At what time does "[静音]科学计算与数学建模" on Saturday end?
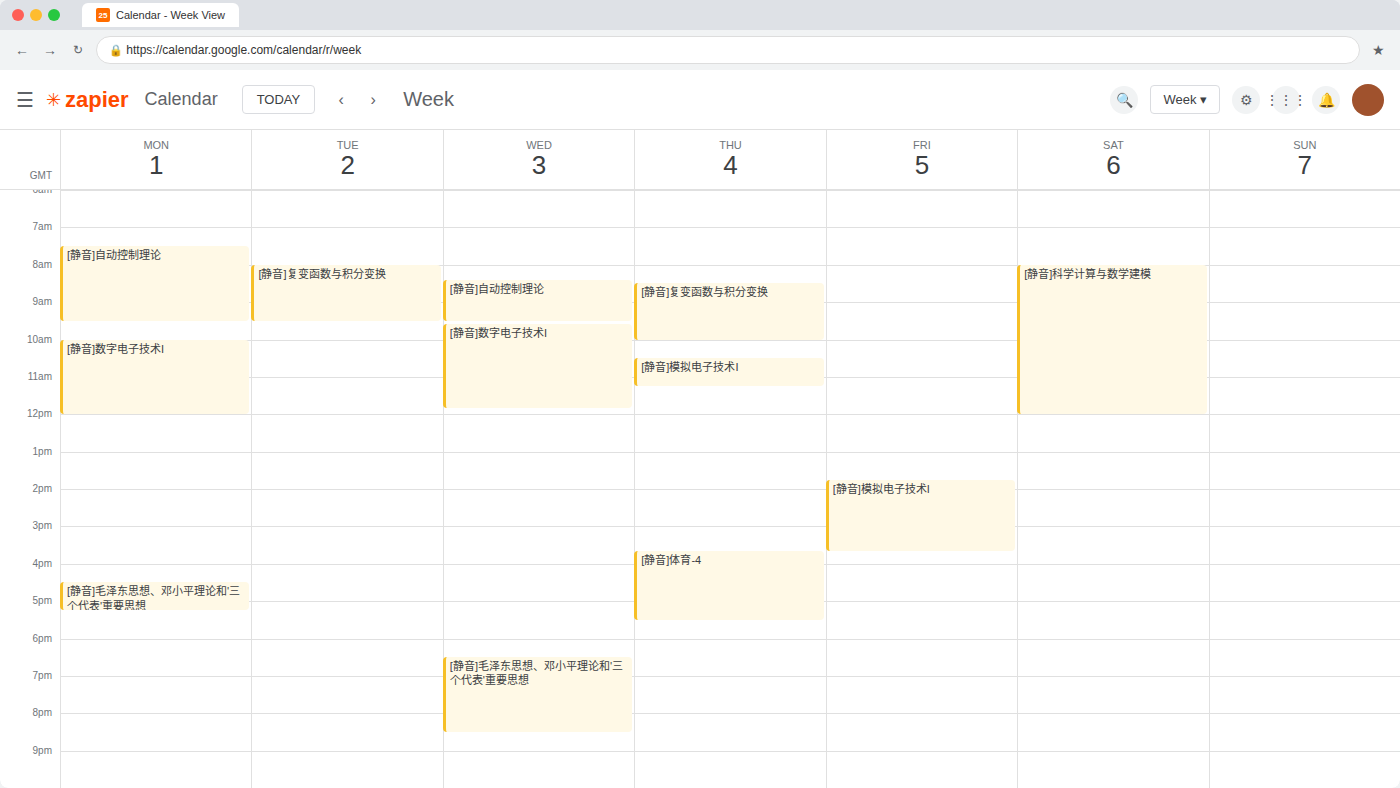
12:00 PM